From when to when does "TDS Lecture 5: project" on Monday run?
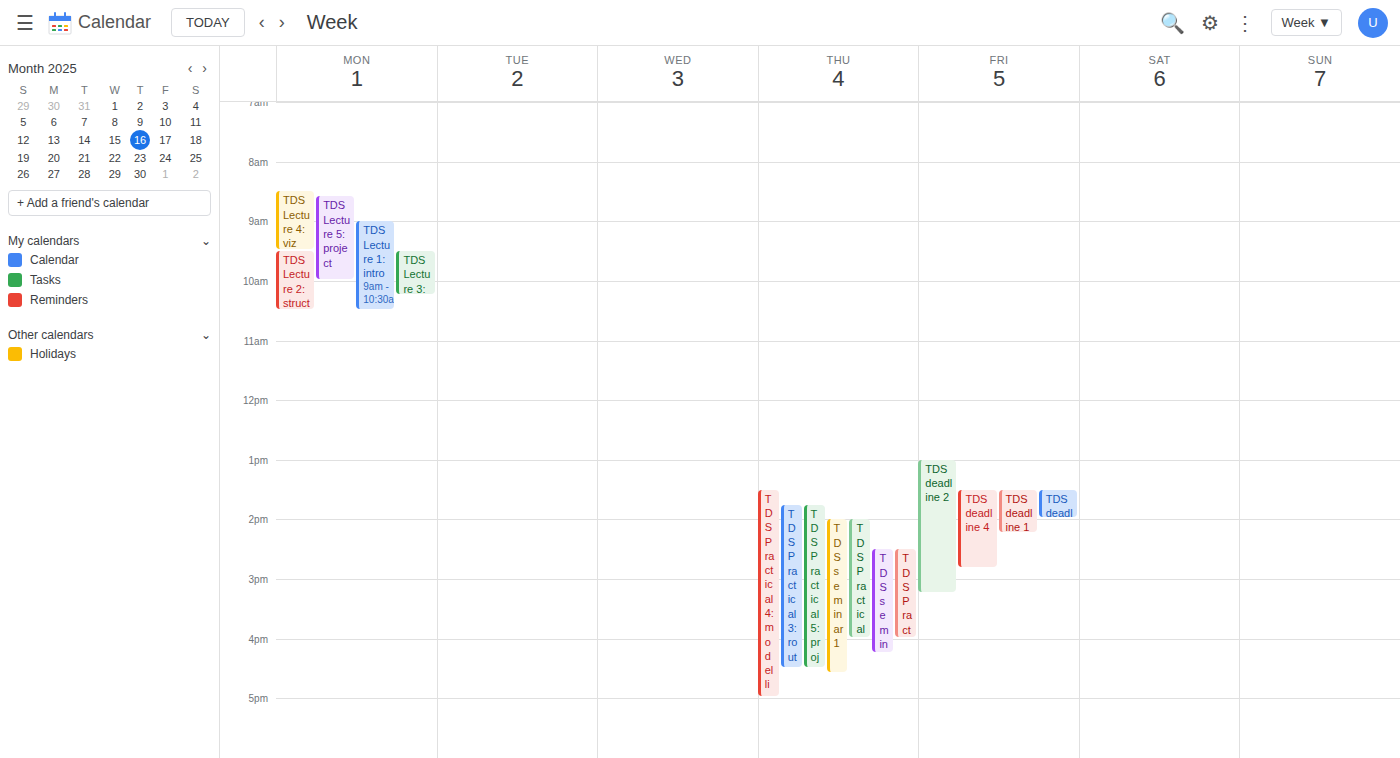
8:35 AM to 10:00 AM